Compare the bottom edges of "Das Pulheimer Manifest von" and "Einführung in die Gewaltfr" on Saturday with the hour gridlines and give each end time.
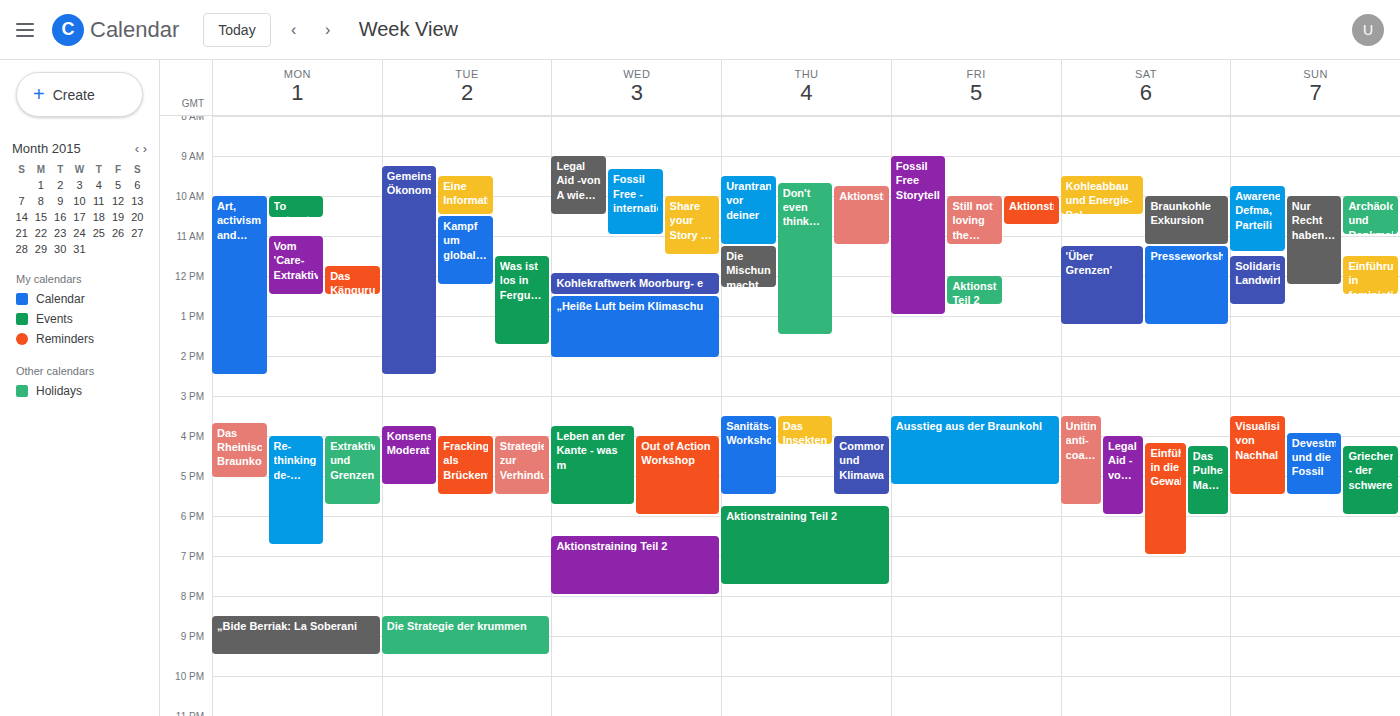
"Das Pulheimer Manifest von": 6:00 PM, exactly on the 6 PM line. "Einführung in die Gewaltfr": 7:00 PM, exactly on the 7 PM line.